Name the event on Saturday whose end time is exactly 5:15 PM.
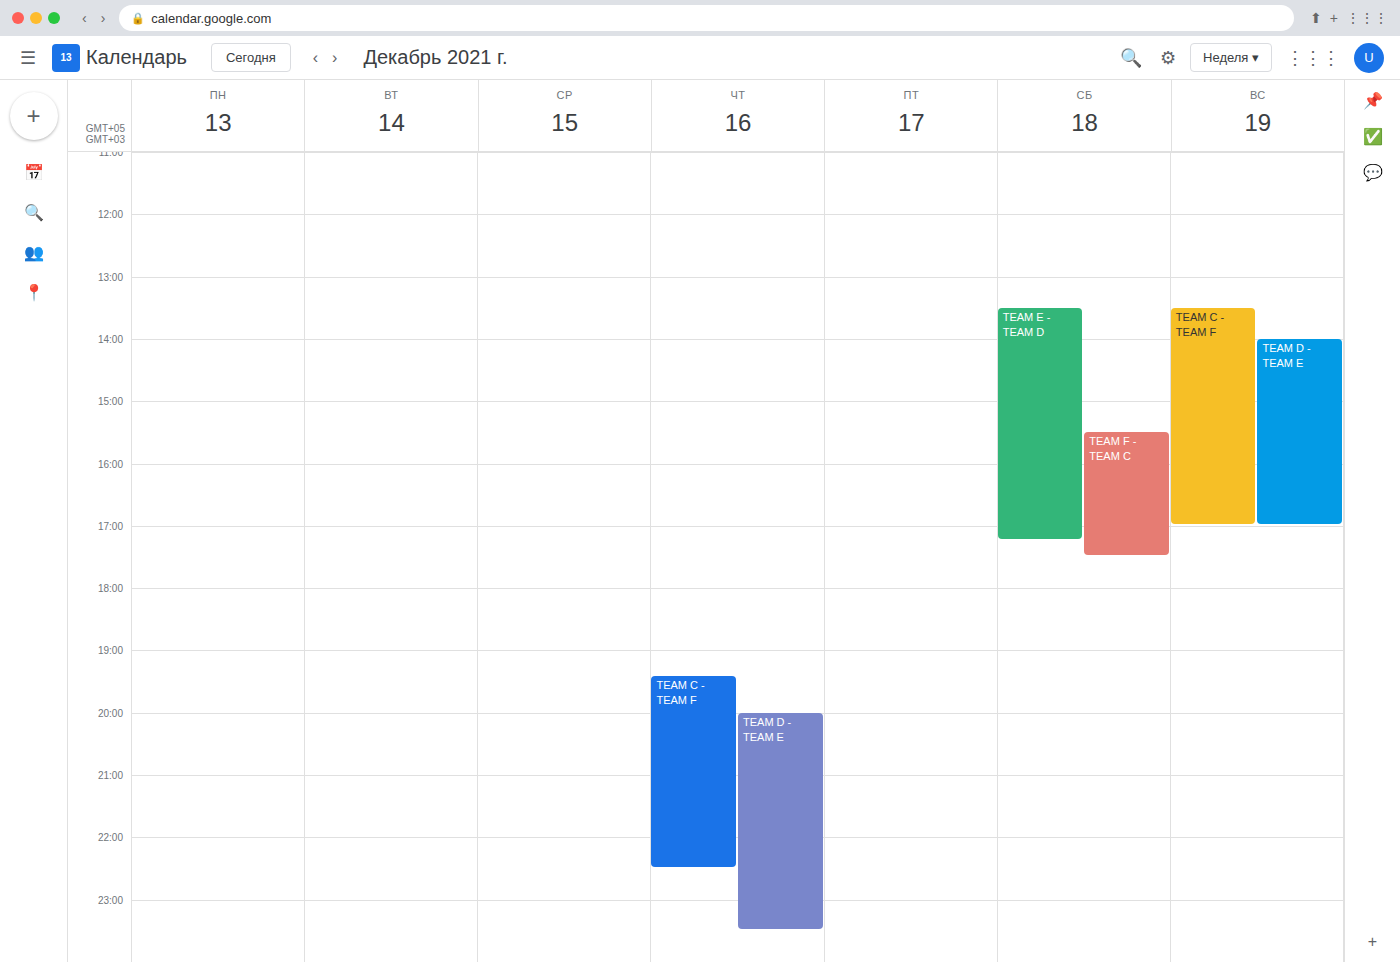
"TEAM E - TEAM D"